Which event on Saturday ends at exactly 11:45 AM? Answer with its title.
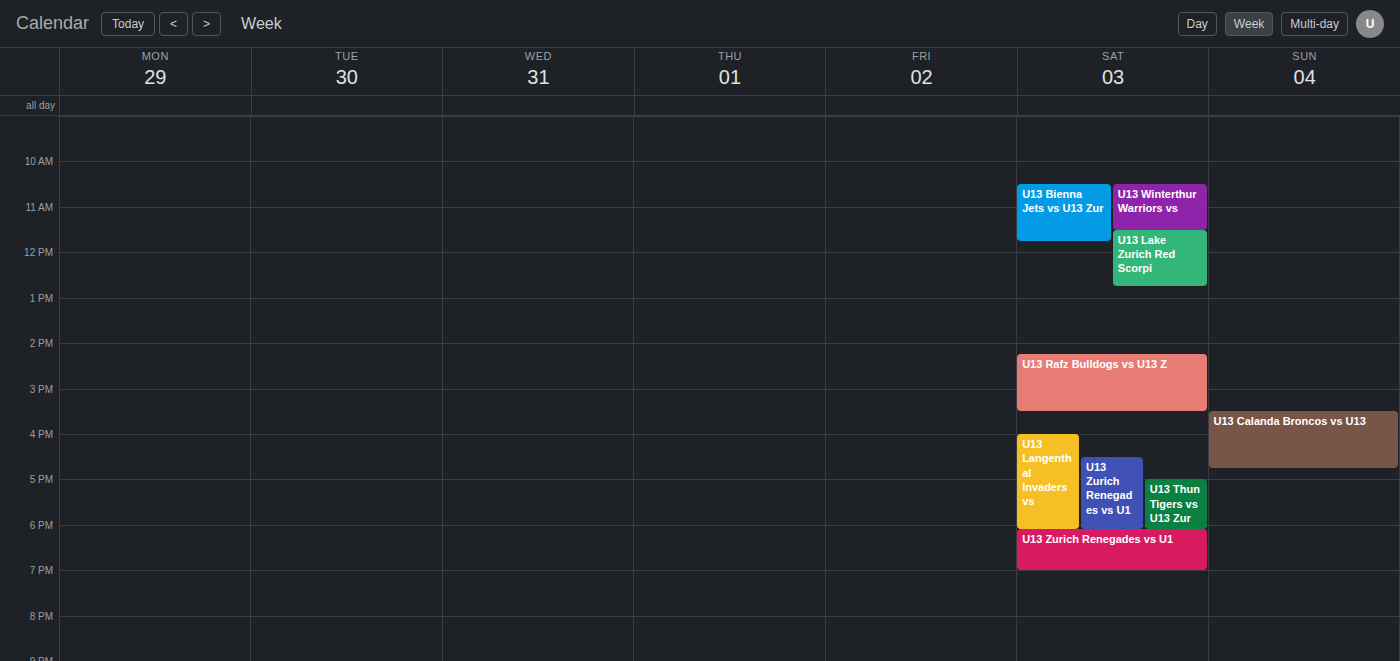
"U13 Bienna Jets vs U13 Zur"